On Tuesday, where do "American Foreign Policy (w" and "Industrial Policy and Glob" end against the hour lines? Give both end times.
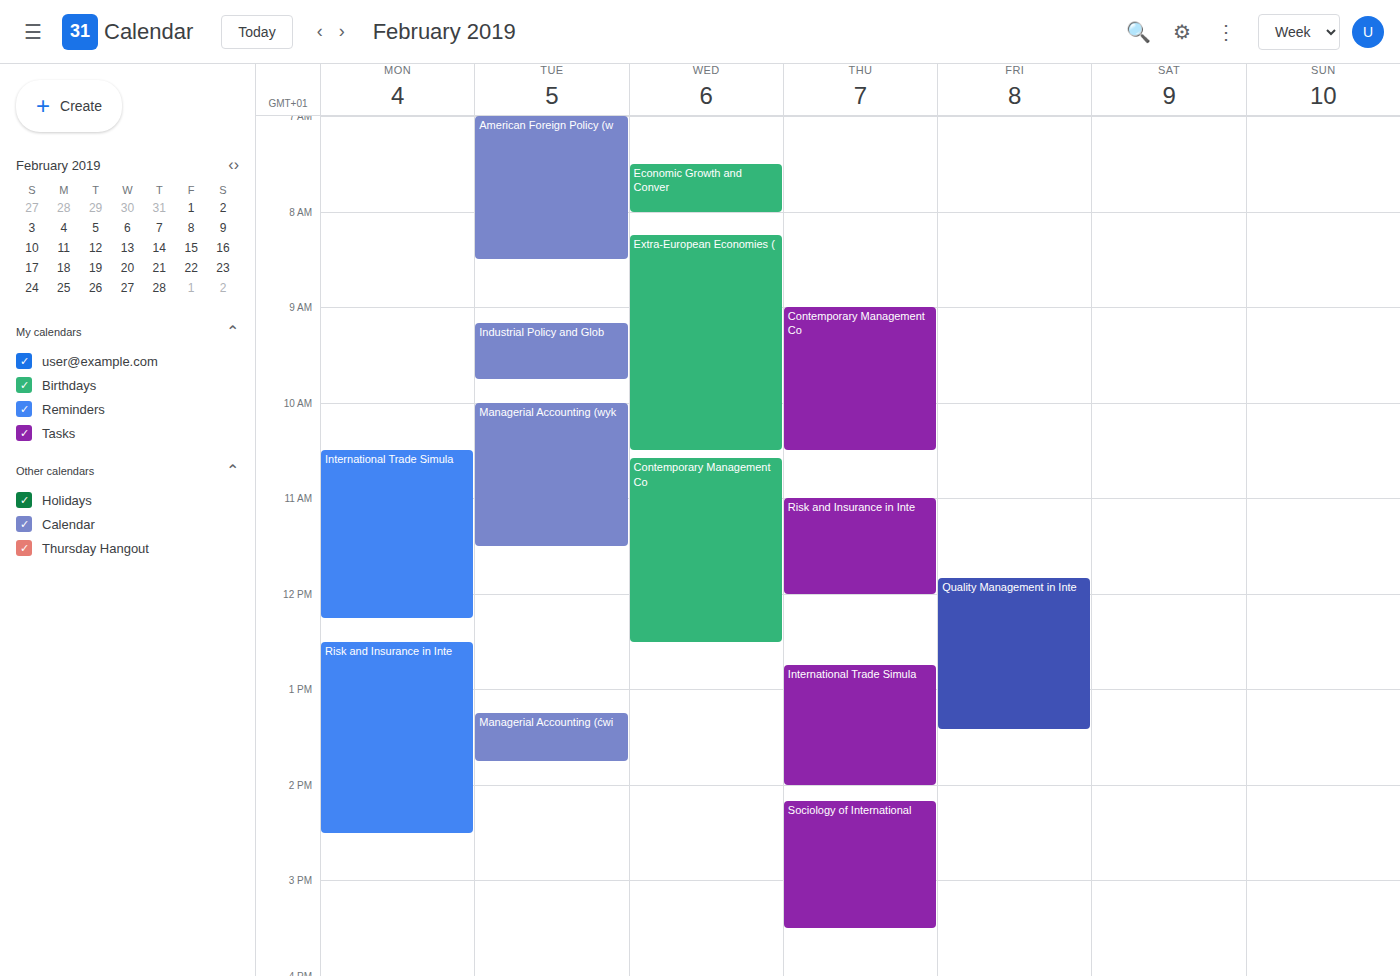
"American Foreign Policy (w": 8:30 AM, halfway between the 8 AM and 9 AM lines. "Industrial Policy and Glob": 9:45 AM, neither: three quarters of the way from the 9 AM line to the 10 AM line.